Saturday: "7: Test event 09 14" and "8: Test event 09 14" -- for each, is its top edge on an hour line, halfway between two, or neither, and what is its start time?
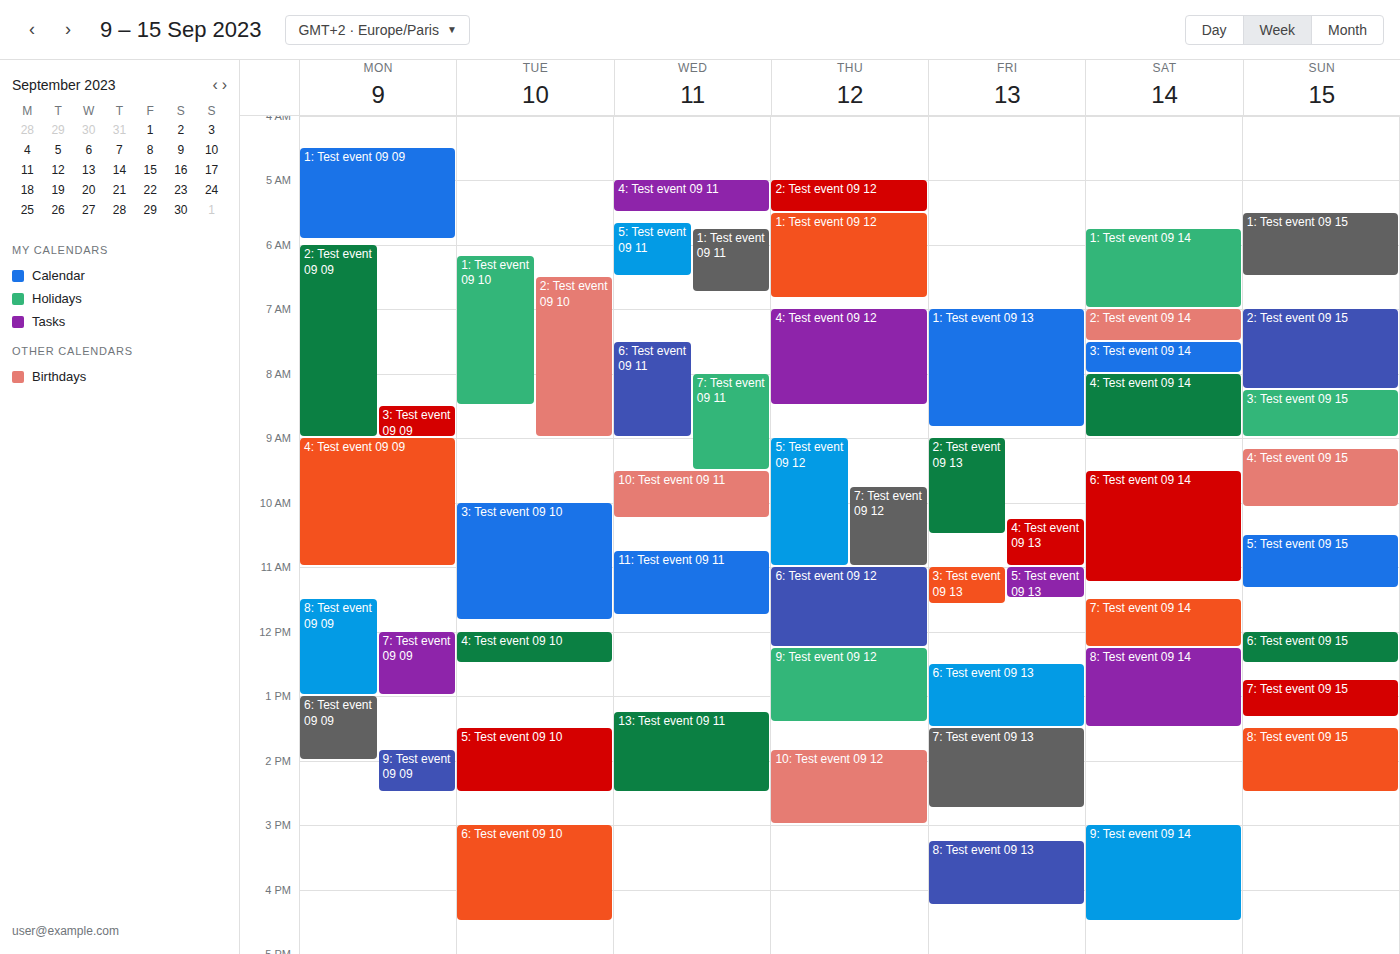
"7: Test event 09 14": 11:30 AM, halfway between the 11 AM and 12 PM lines. "8: Test event 09 14": 12:15 PM, neither: a quarter of the way from the 12 PM line to the 1 PM line.